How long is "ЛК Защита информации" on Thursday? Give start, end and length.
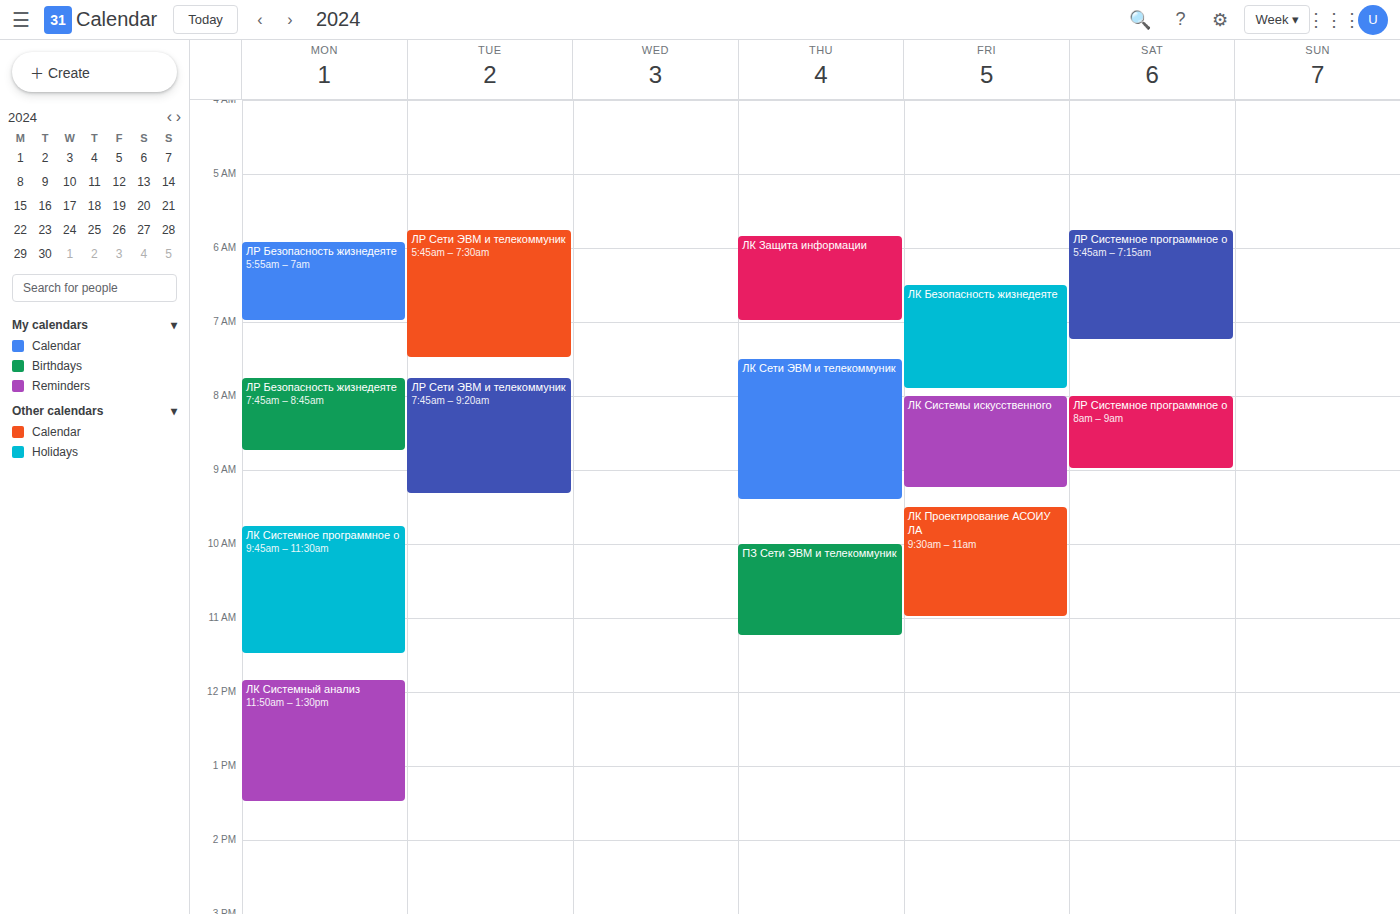
05:50 to 07:00, 1 hour 10 minutes